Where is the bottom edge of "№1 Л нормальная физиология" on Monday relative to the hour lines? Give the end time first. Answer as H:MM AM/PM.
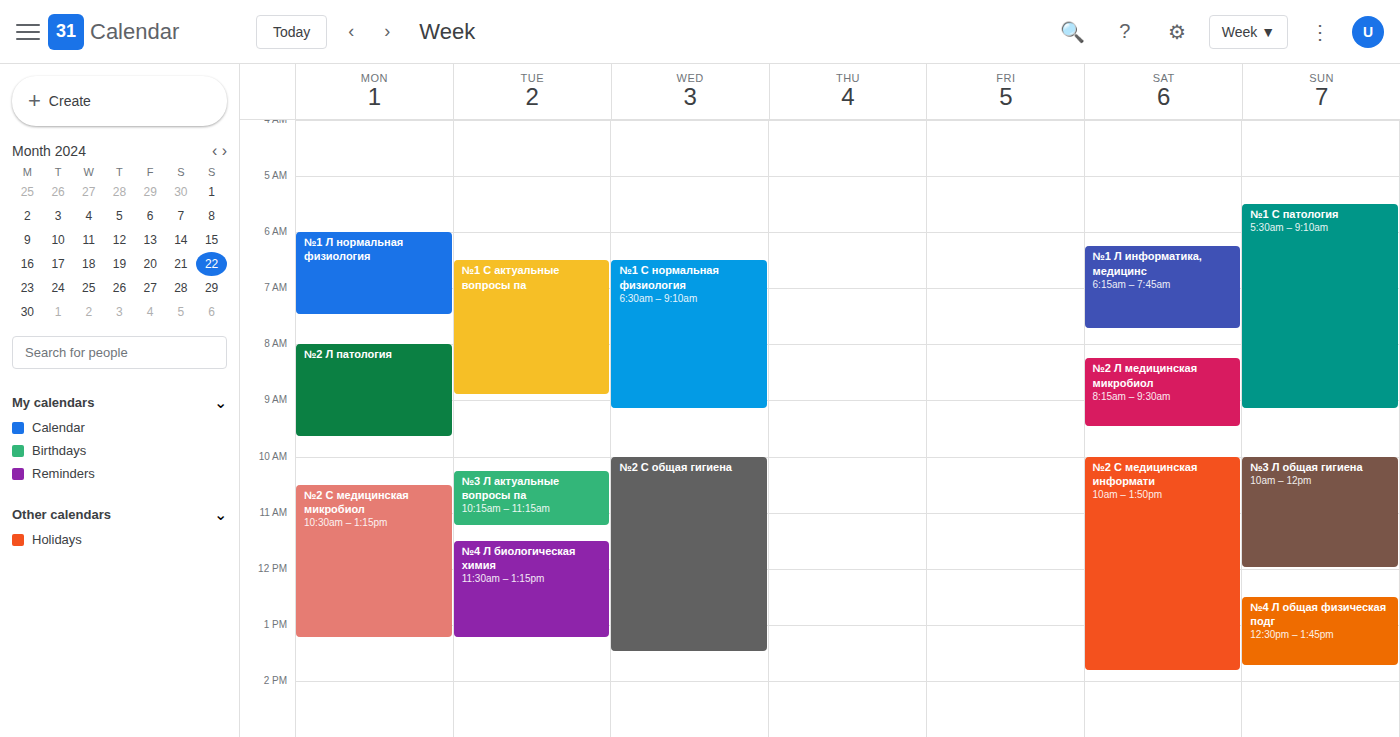
7:30 AM -- halfway between the 7 AM and 8 AM lines.